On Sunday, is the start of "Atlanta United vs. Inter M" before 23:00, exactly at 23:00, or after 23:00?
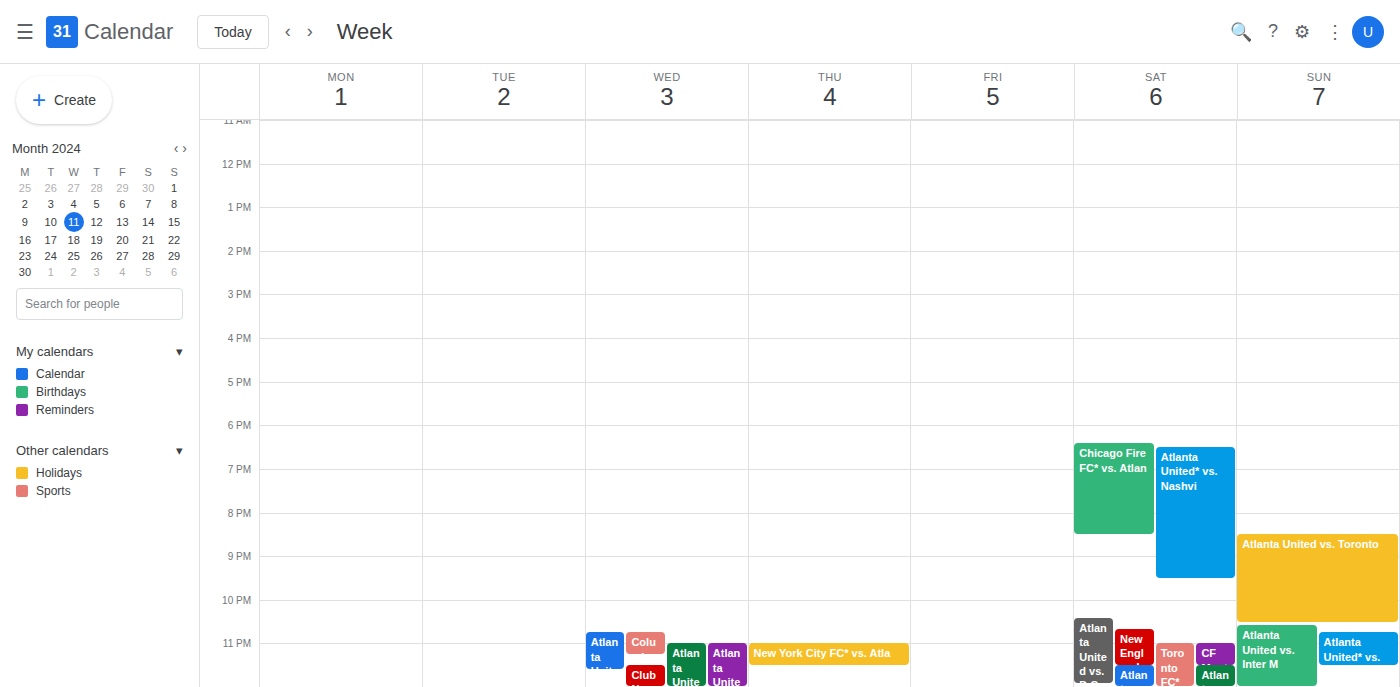
22:35 -- before 23:00, 25 minutes above the 23:00 line.